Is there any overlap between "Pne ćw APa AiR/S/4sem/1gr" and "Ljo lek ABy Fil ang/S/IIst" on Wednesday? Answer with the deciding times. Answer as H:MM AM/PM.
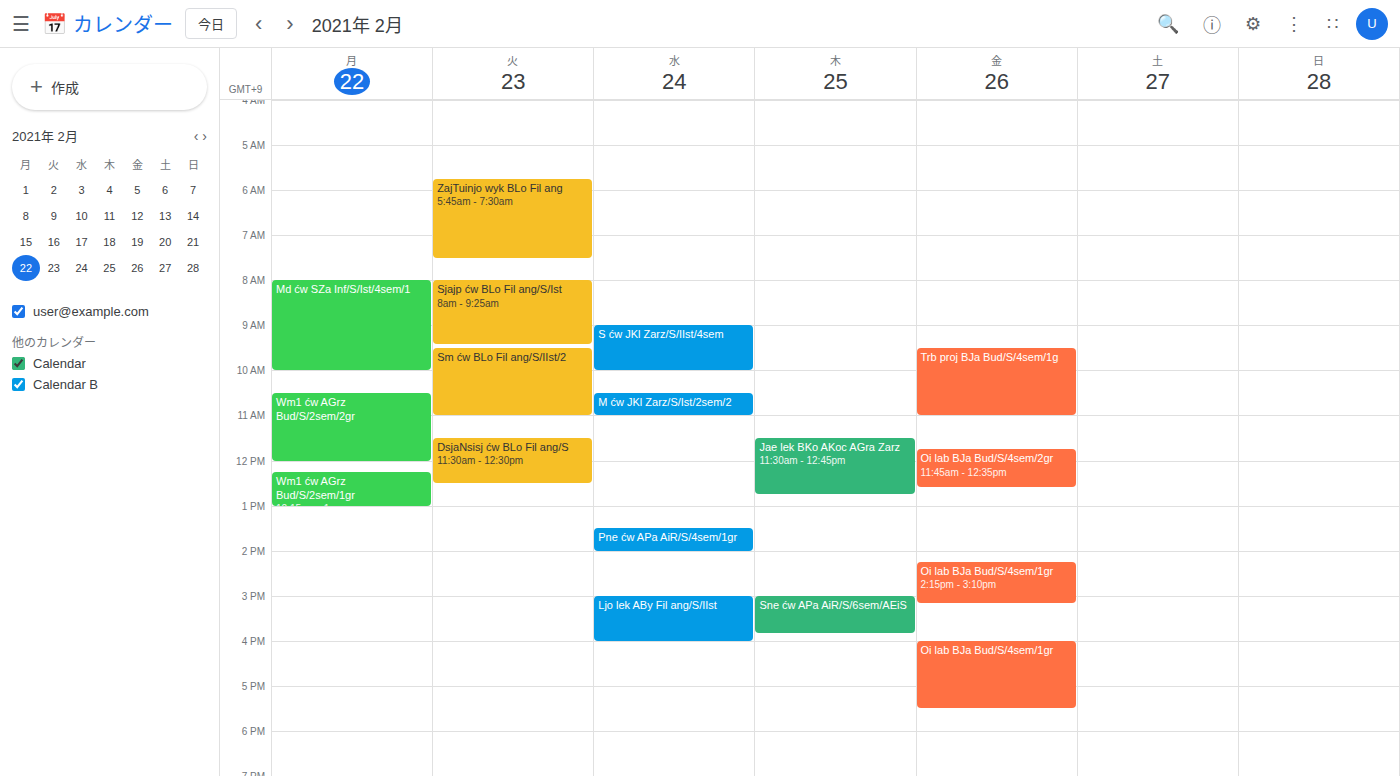
"Pne ćw APa AiR/S/4sem/1gr" ends at 2:00 PM and "Ljo lek ABy Fil ang/S/IIst" starts at 3:00 PM -- no overlap.